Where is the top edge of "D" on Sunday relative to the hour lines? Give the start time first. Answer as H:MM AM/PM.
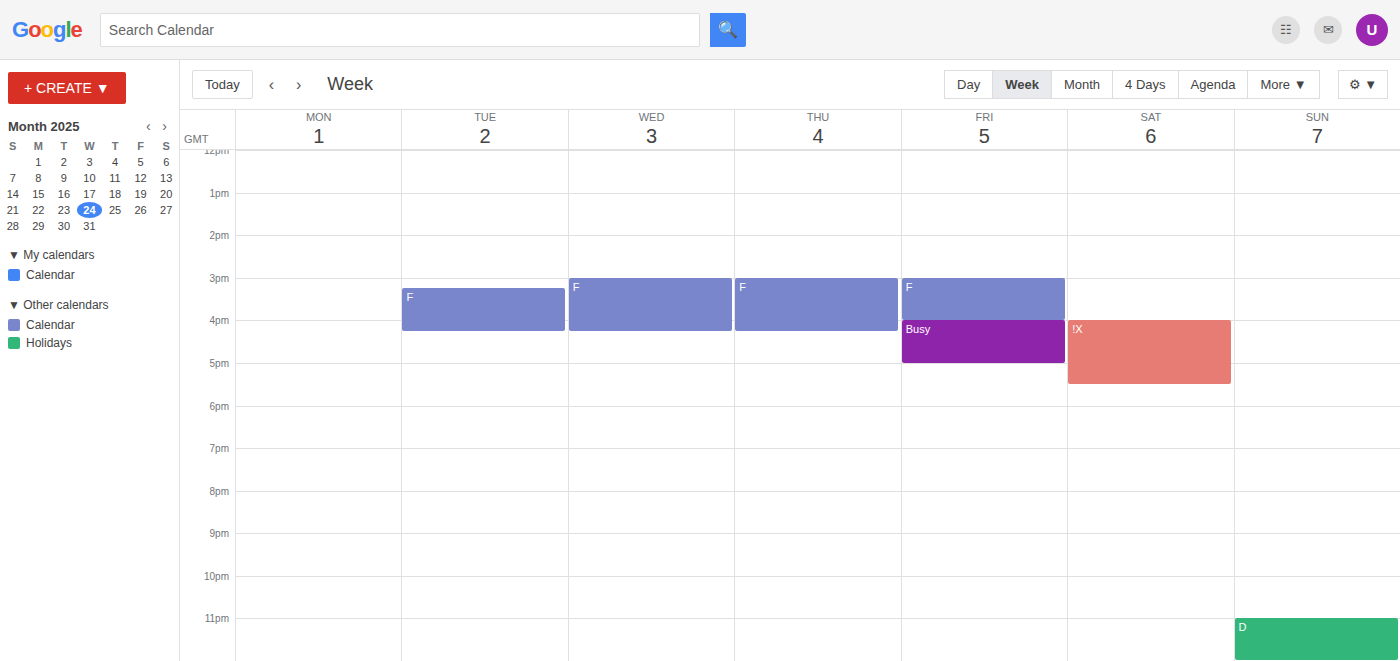
11:00 PM -- exactly on the 11 PM line.